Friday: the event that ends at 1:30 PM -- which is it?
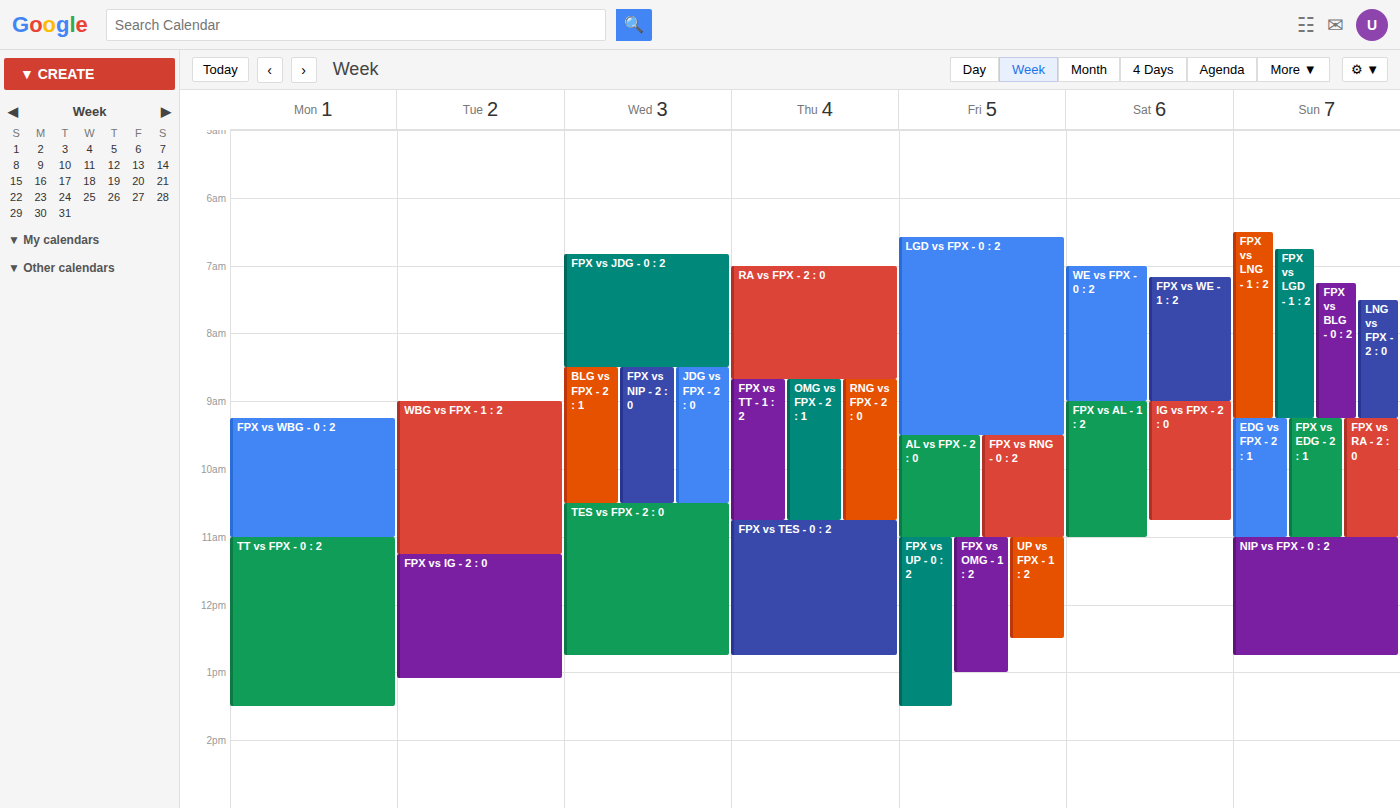
"FPX vs UP - 0 : 2"